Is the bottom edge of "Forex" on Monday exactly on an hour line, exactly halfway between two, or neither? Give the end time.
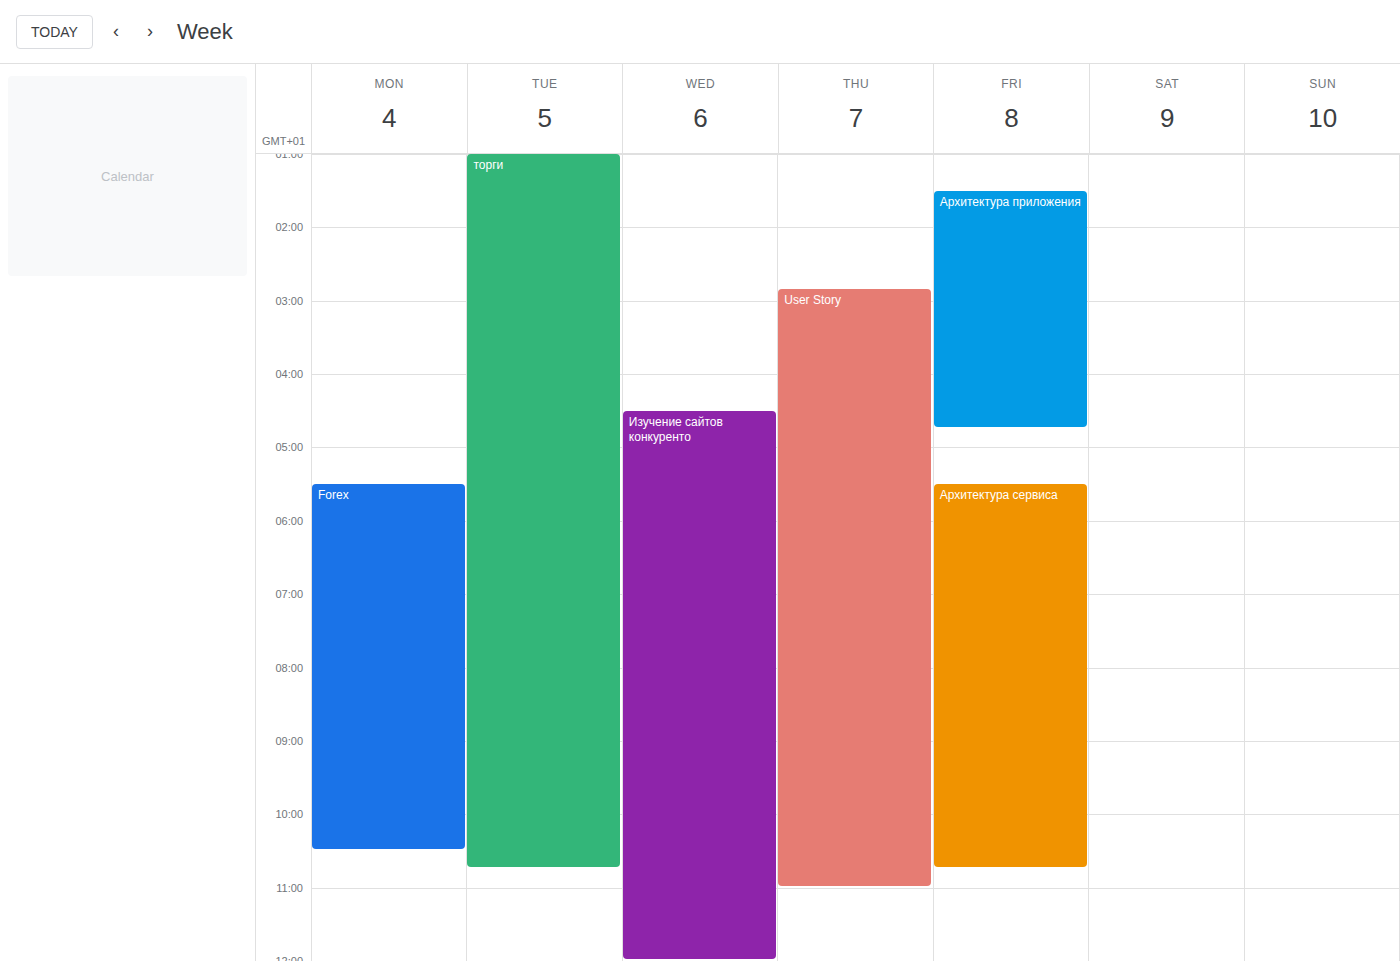
10:30 AM -- halfway between the 10 AM and 11 AM lines.